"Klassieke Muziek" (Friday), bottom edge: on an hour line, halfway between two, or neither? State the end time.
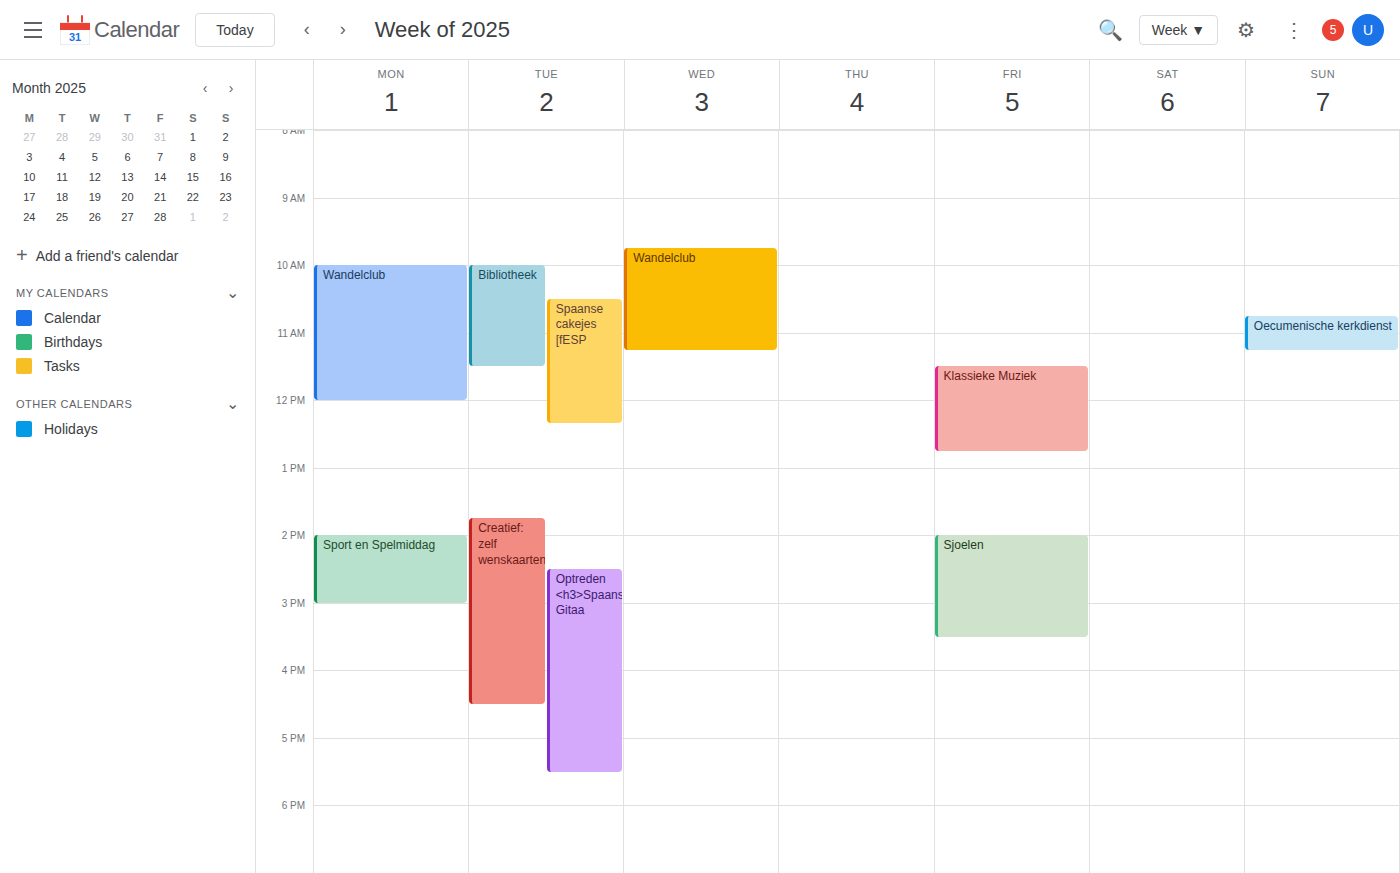
12:45 PM -- neither: three quarters of the way from the 12 PM line to the 1 PM line.